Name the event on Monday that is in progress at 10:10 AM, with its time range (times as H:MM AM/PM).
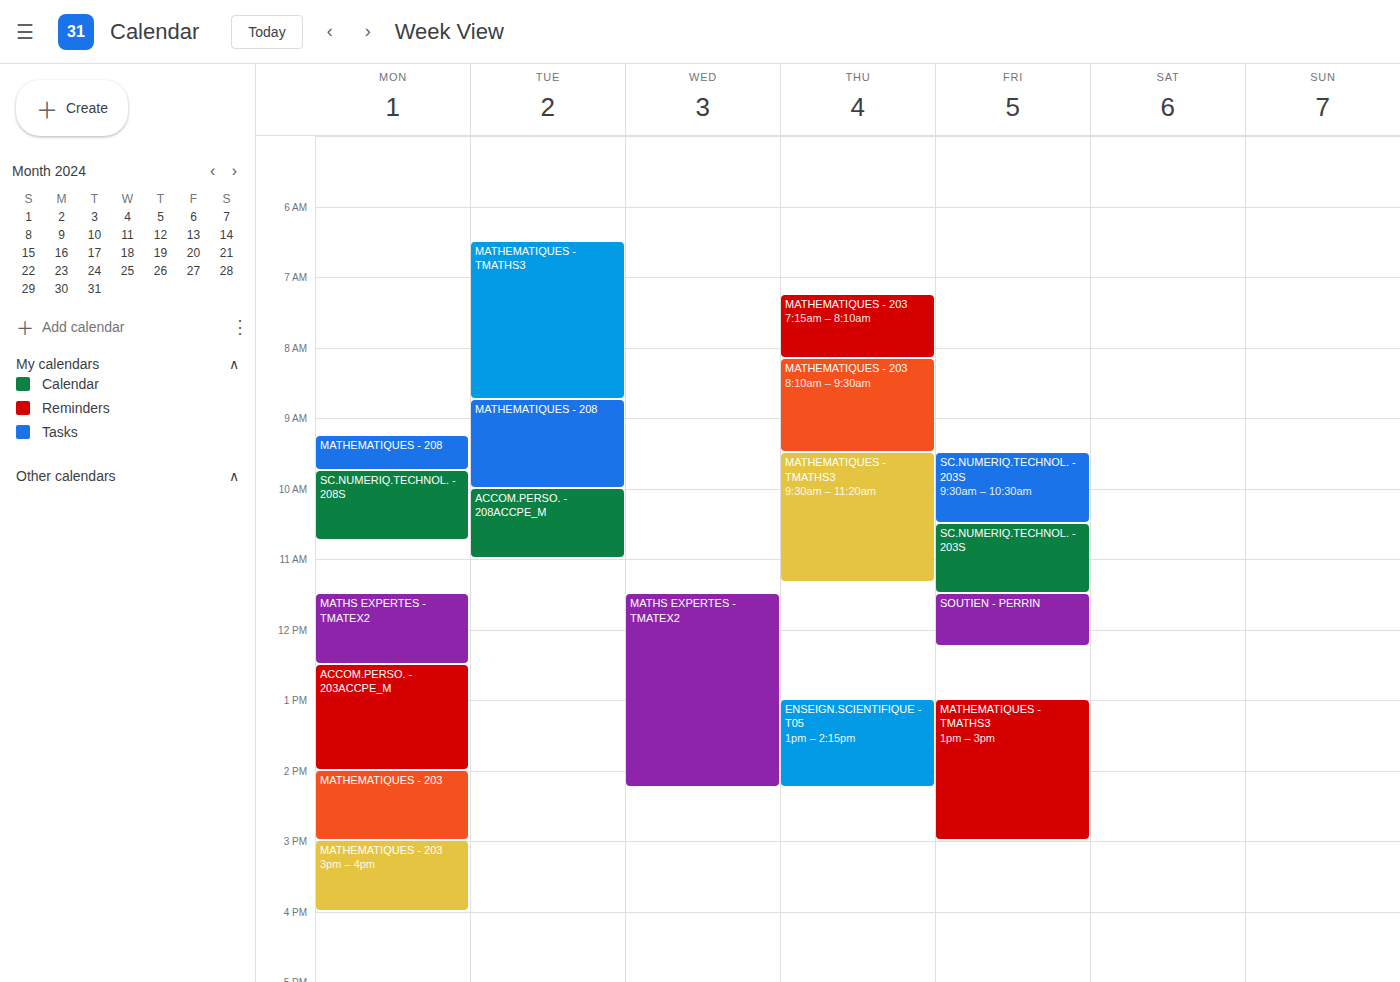
"SC.NUMERIQ.TECHNOL. - 208S", 9:45 AM to 10:45 AM